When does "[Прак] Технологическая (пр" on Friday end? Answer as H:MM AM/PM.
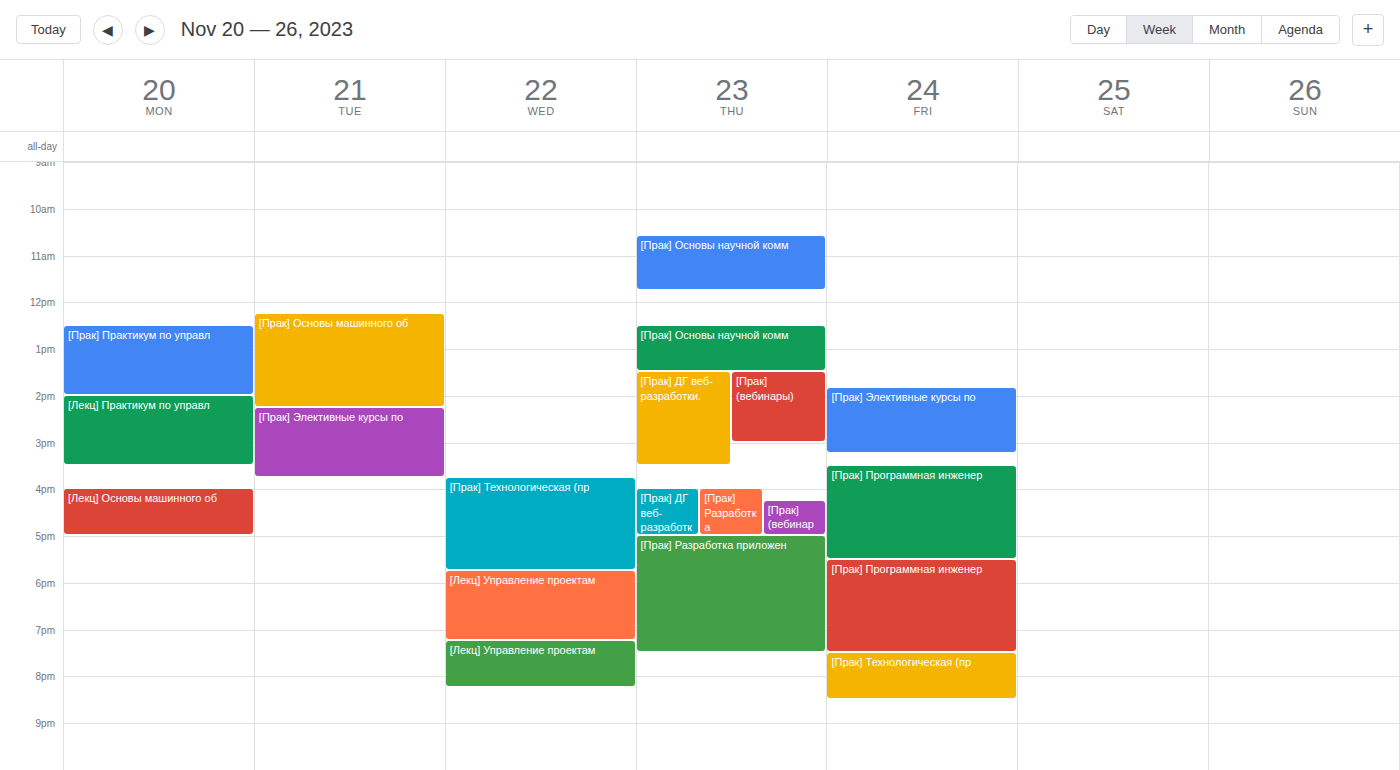
8:30 PM